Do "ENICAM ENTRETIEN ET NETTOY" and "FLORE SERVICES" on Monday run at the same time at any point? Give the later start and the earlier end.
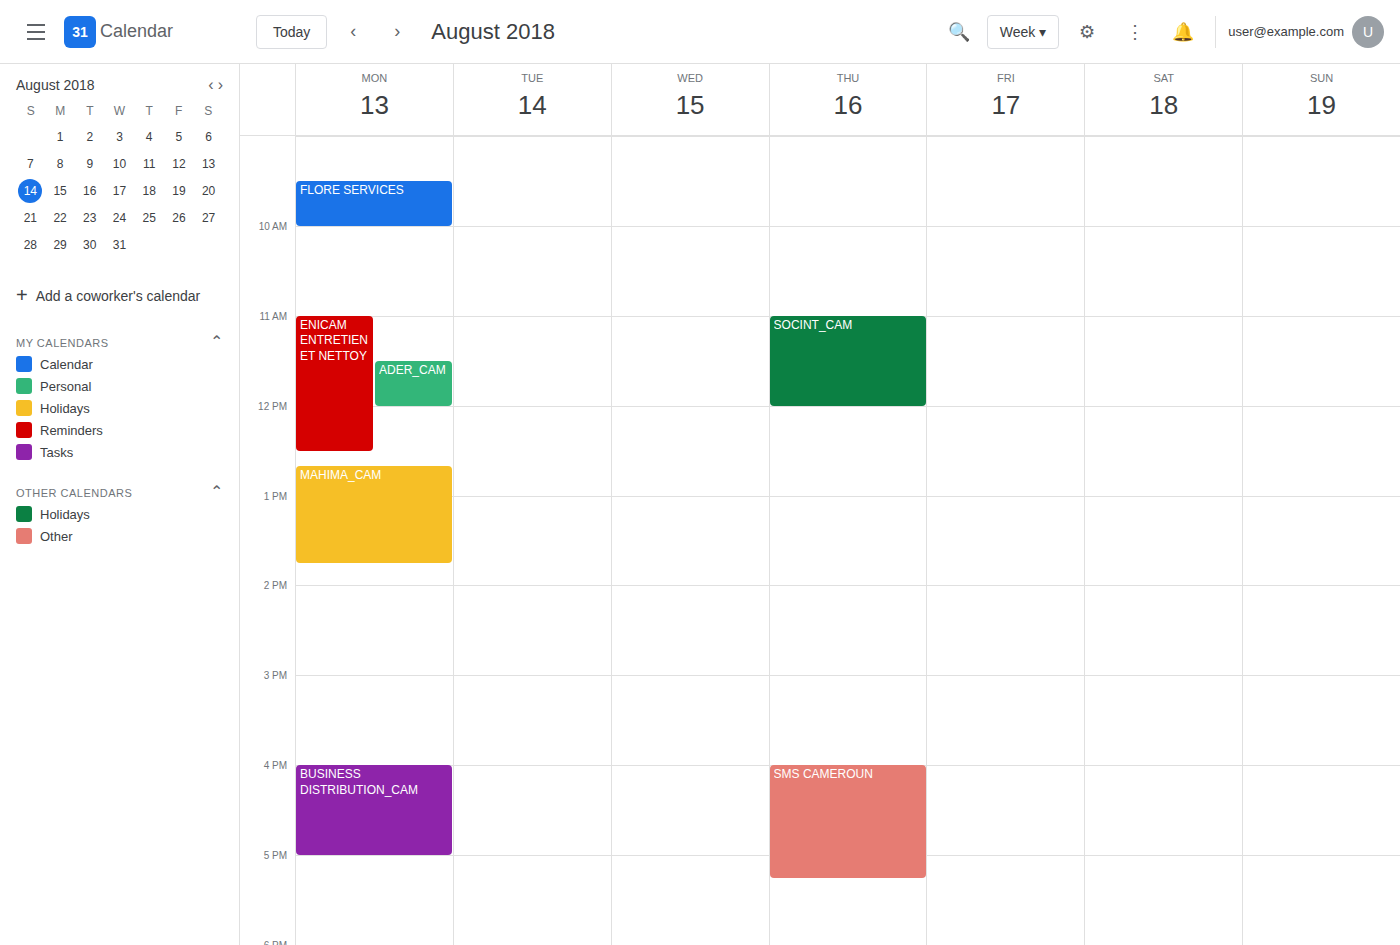
"FLORE SERVICES" ends at 10:00 AM and "ENICAM ENTRETIEN ET NETTOY" starts at 11:00 AM -- no overlap.